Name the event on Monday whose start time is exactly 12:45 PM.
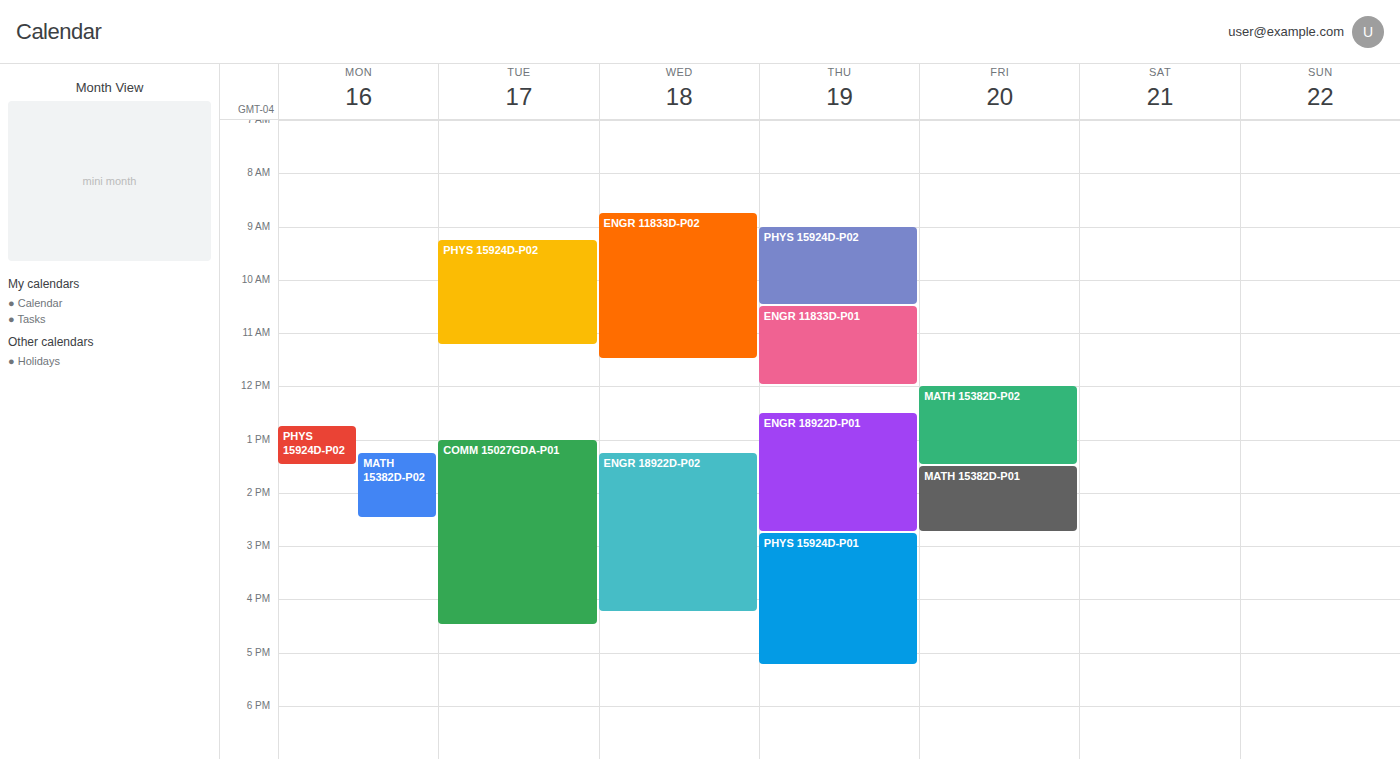
"PHYS 15924D-P02"